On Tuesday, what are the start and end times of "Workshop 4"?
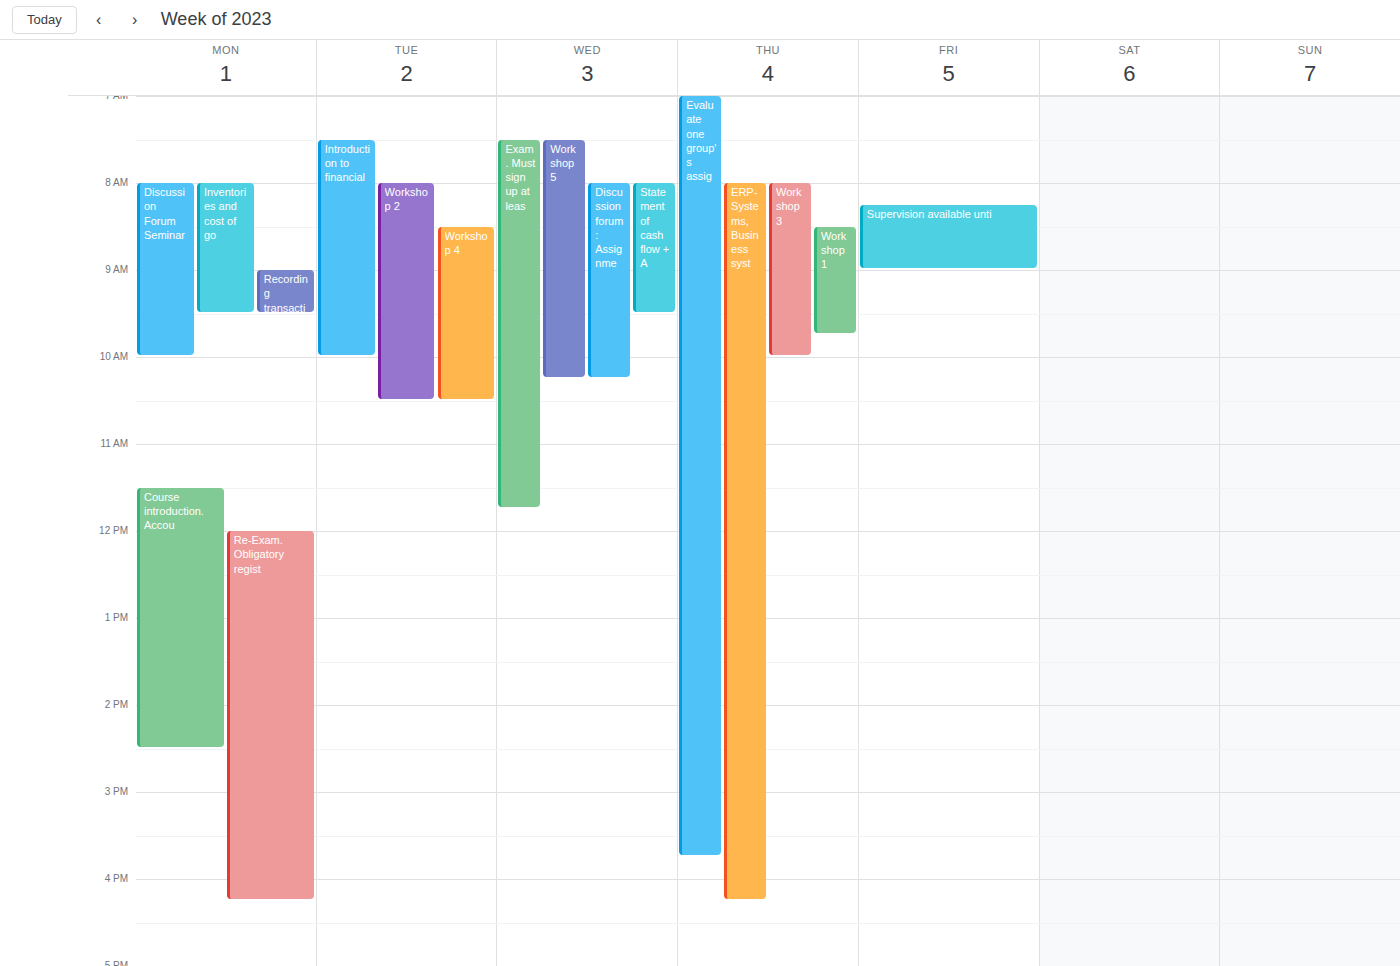
08:30 to 10:30